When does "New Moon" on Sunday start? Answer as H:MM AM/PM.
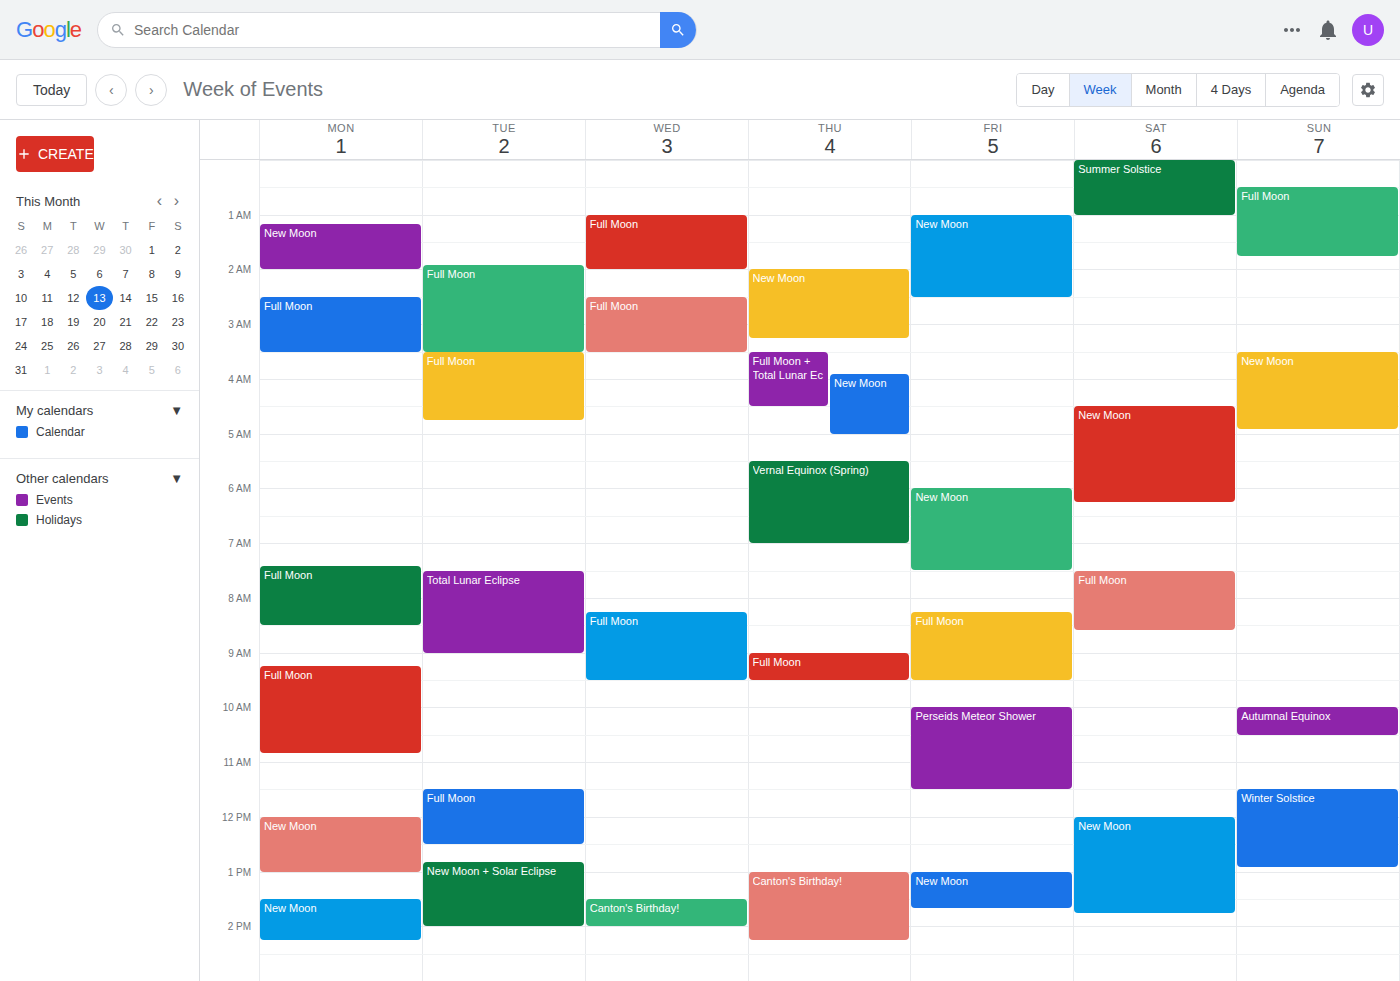
3:30 AM